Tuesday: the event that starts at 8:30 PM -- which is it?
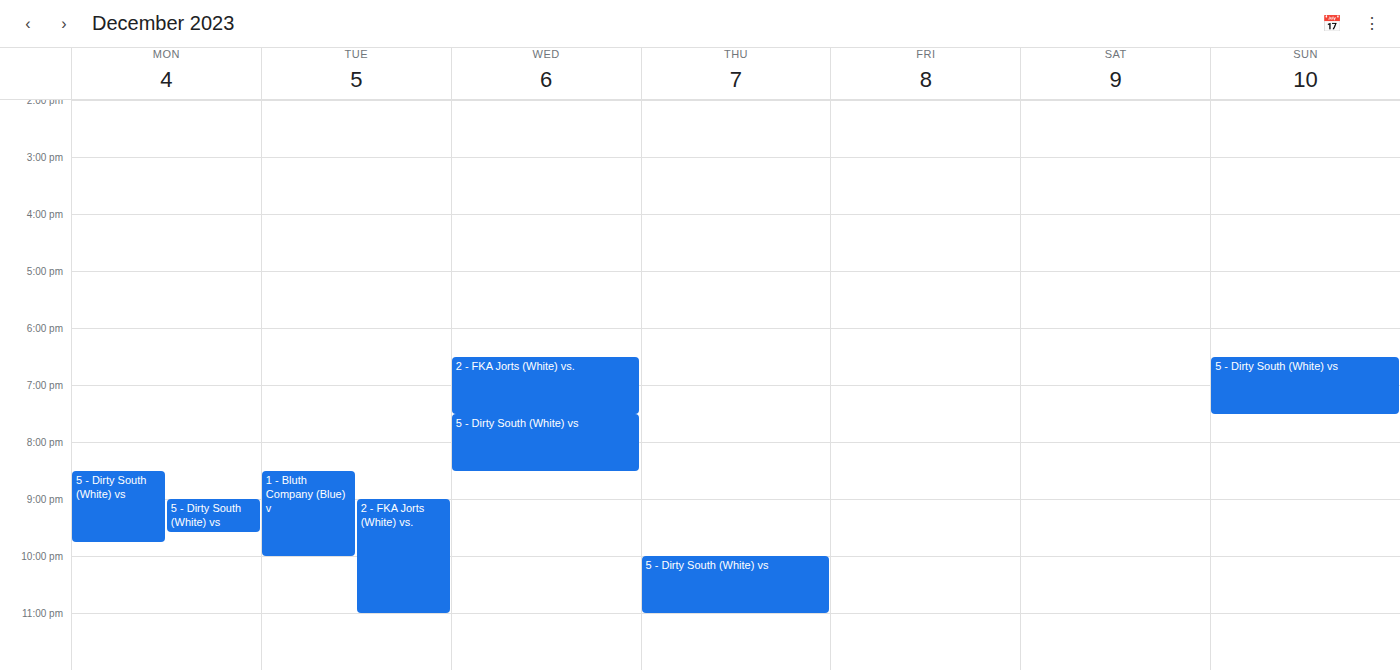
"1 - Bluth Company (Blue) v"